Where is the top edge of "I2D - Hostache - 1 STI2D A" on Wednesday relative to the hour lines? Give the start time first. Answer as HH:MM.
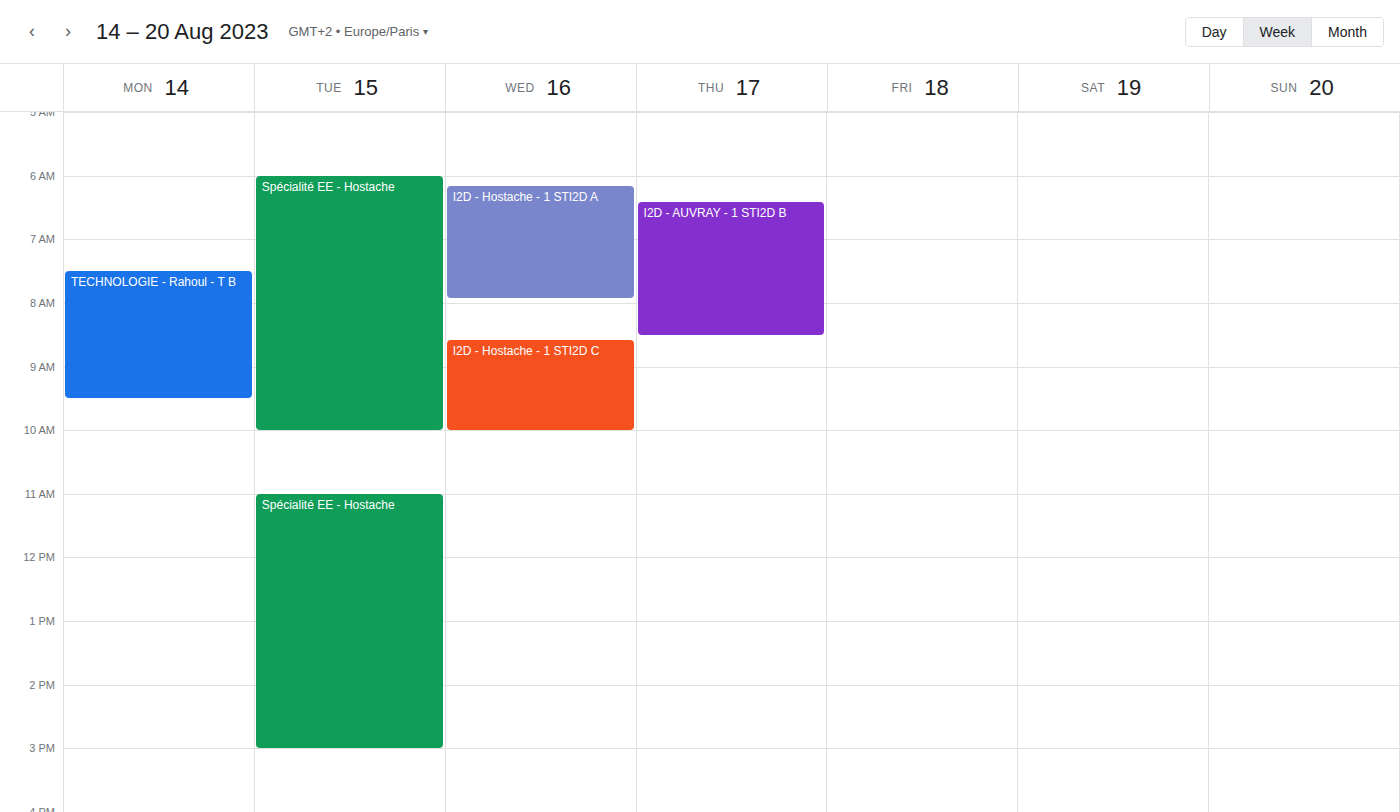
06:10 -- neither: 10 minutes below the 06:00 line and 50 minutes above the 07:00 line.